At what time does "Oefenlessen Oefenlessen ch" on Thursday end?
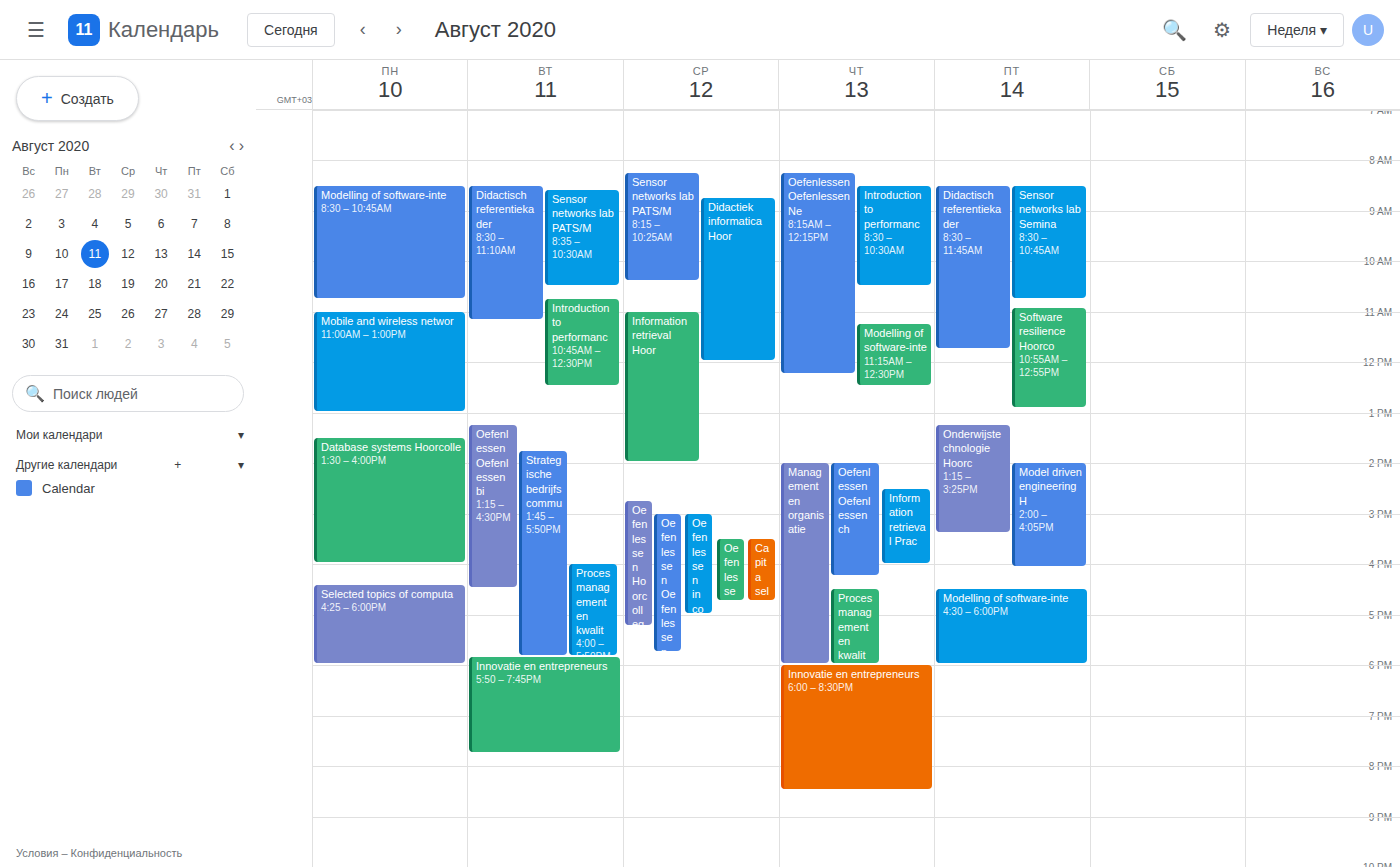
4:15 PM